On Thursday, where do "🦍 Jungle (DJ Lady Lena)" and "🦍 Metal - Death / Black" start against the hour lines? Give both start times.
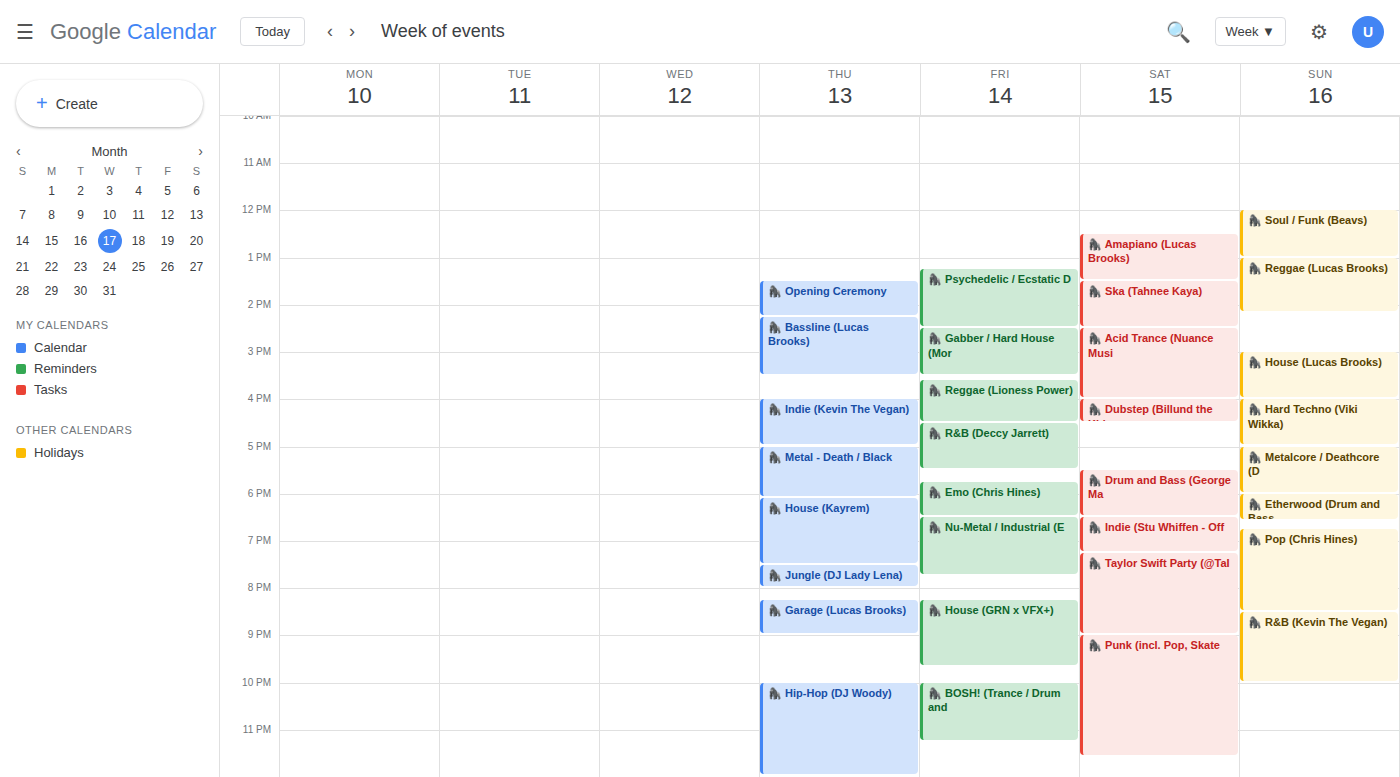
"🦍 Jungle (DJ Lady Lena)": 7:30 PM, halfway between the 7 PM and 8 PM lines. "🦍 Metal - Death / Black": 5:00 PM, exactly on the 5 PM line.